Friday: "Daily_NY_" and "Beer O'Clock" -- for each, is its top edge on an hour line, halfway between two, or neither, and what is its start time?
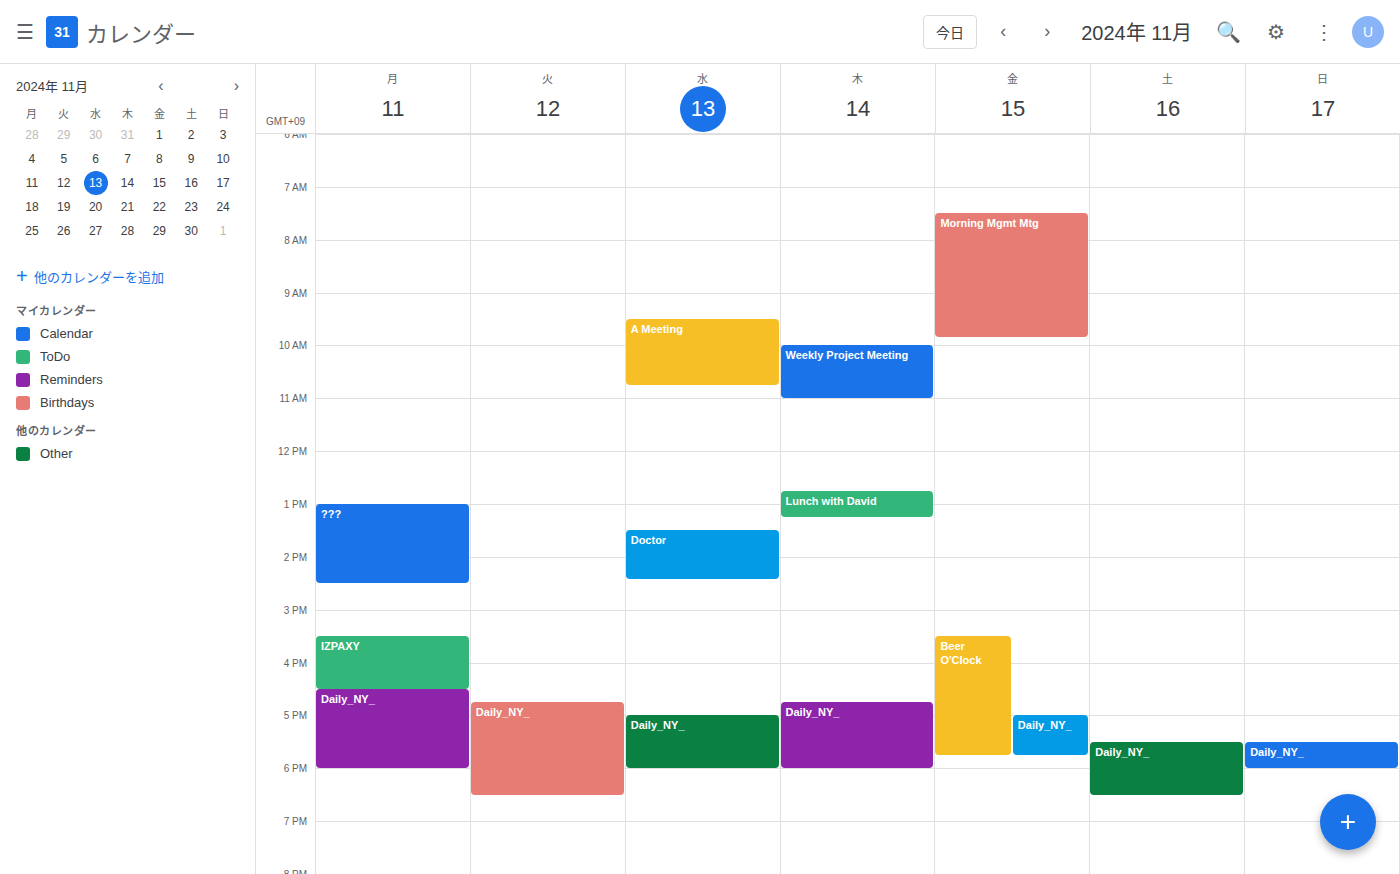
"Daily_NY_": 5:00 PM, exactly on the 5 PM line. "Beer O'Clock": 3:30 PM, halfway between the 3 PM and 4 PM lines.